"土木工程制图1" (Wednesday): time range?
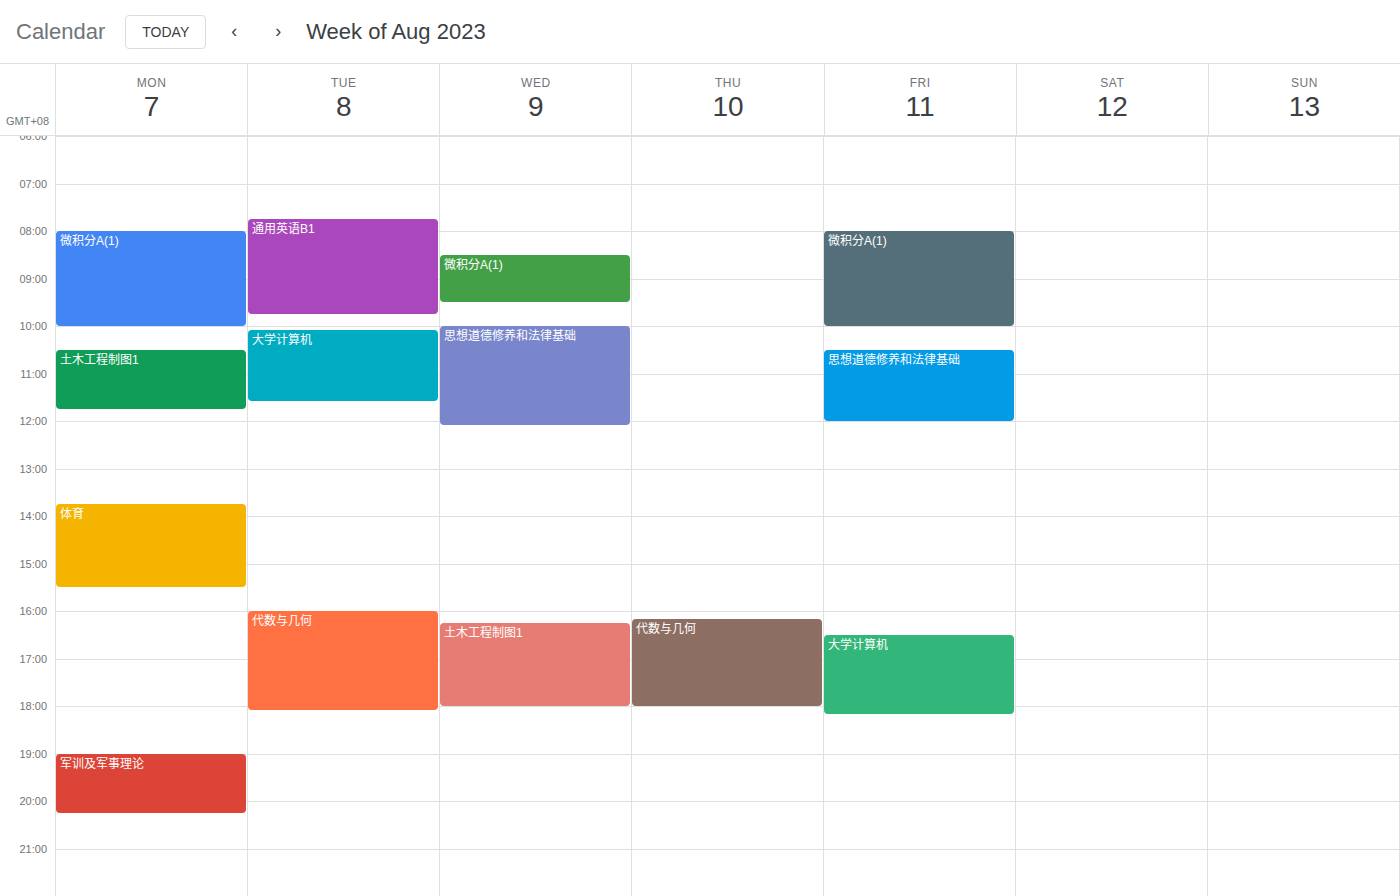
4:15 PM to 6:00 PM